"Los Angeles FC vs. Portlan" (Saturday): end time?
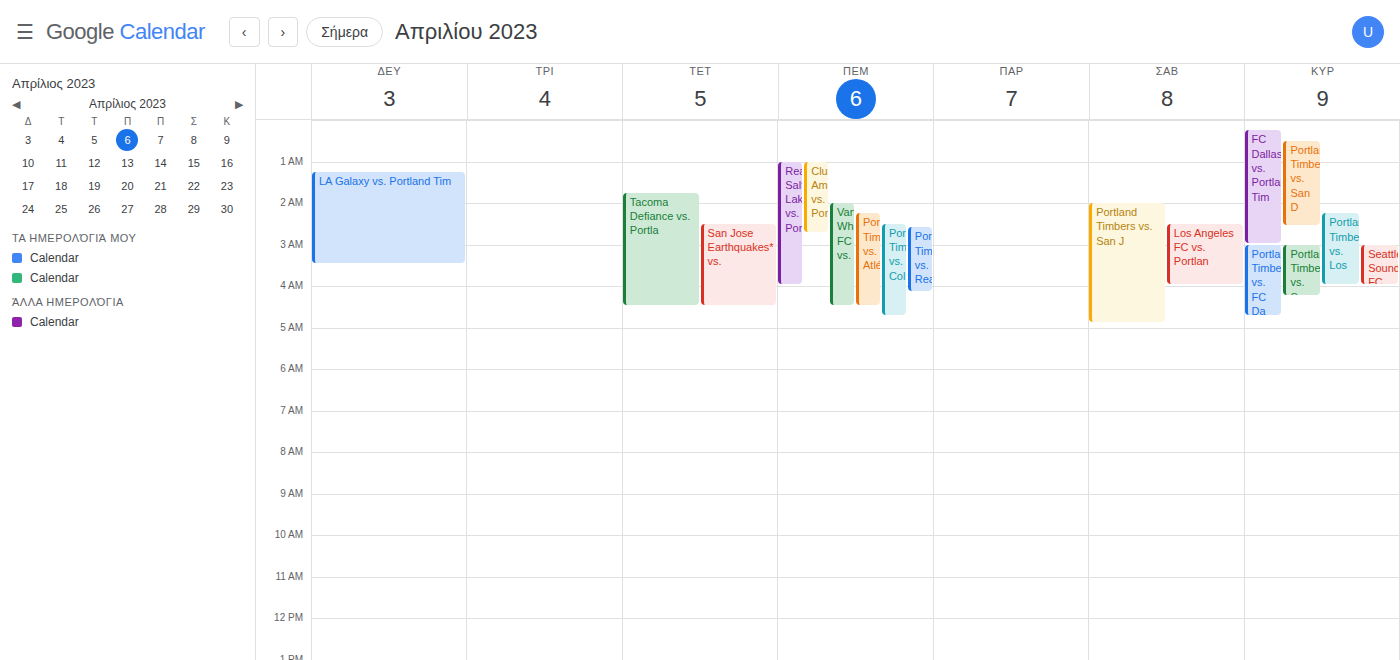
4:00 AM